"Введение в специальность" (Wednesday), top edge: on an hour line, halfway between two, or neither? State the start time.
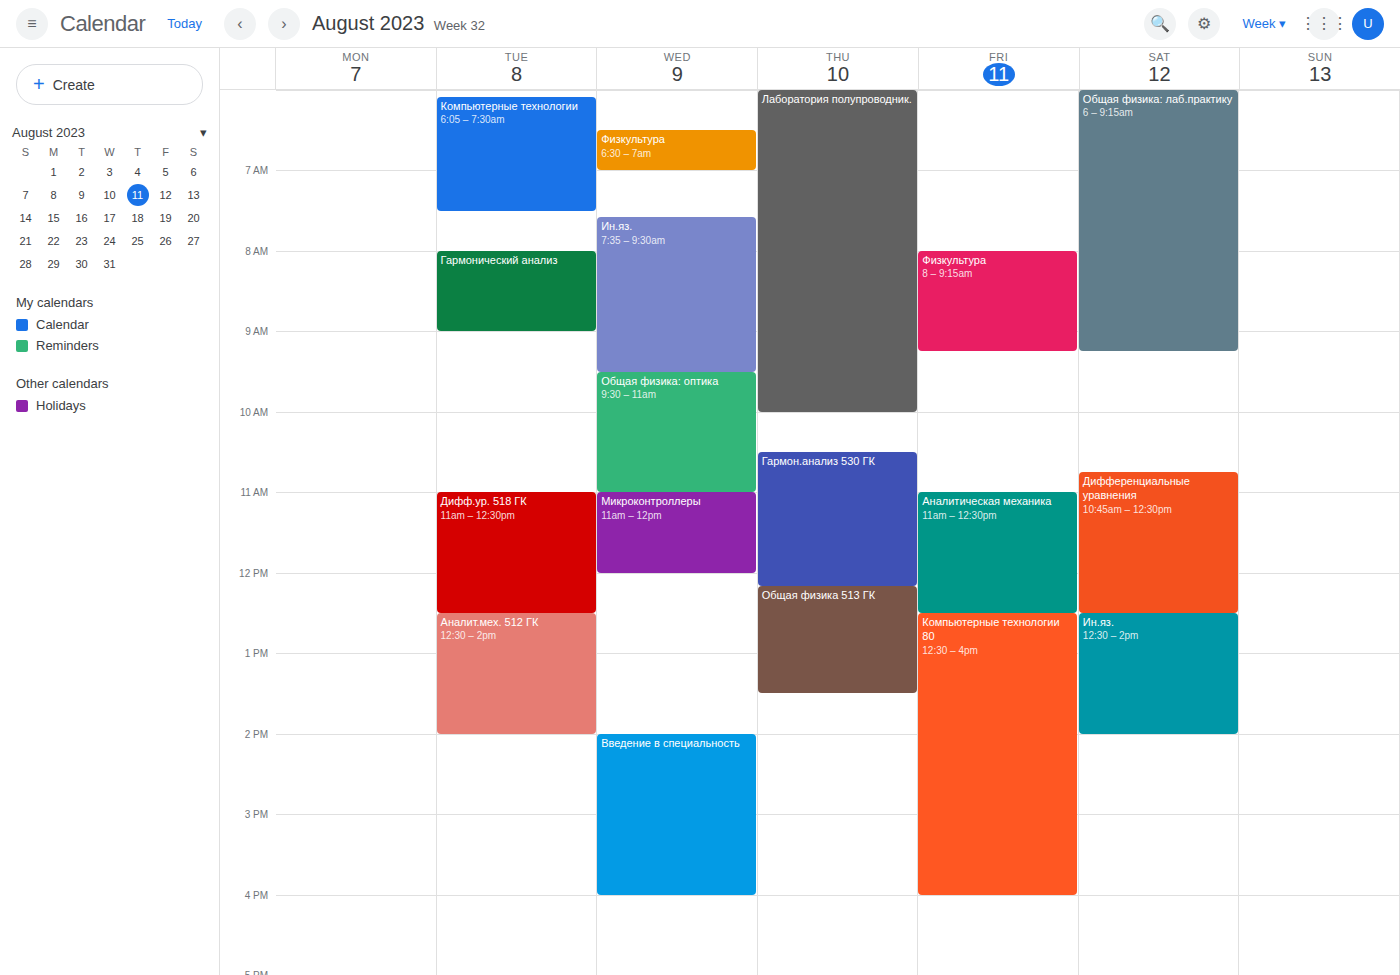
2:00 PM -- exactly on the 2 PM line.